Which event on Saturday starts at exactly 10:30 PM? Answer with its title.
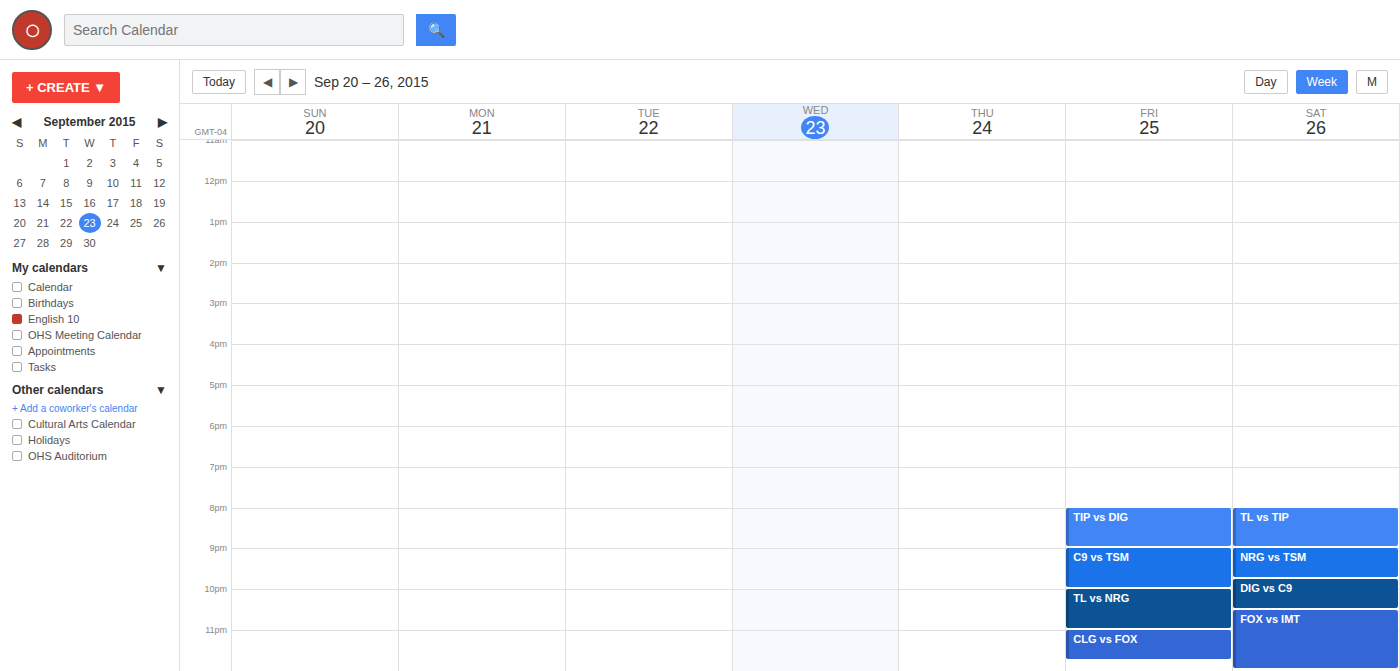
"FOX vs IMT"